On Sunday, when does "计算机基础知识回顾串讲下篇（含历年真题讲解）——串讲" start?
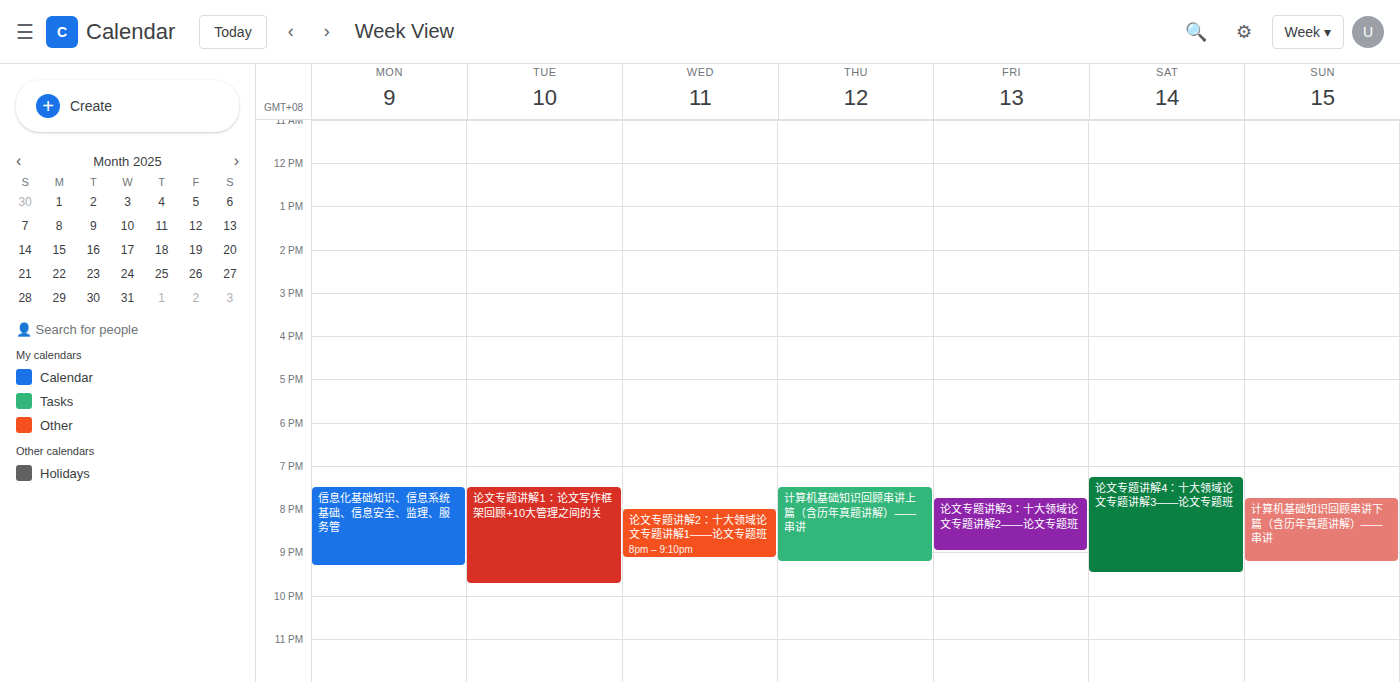
7:45 PM